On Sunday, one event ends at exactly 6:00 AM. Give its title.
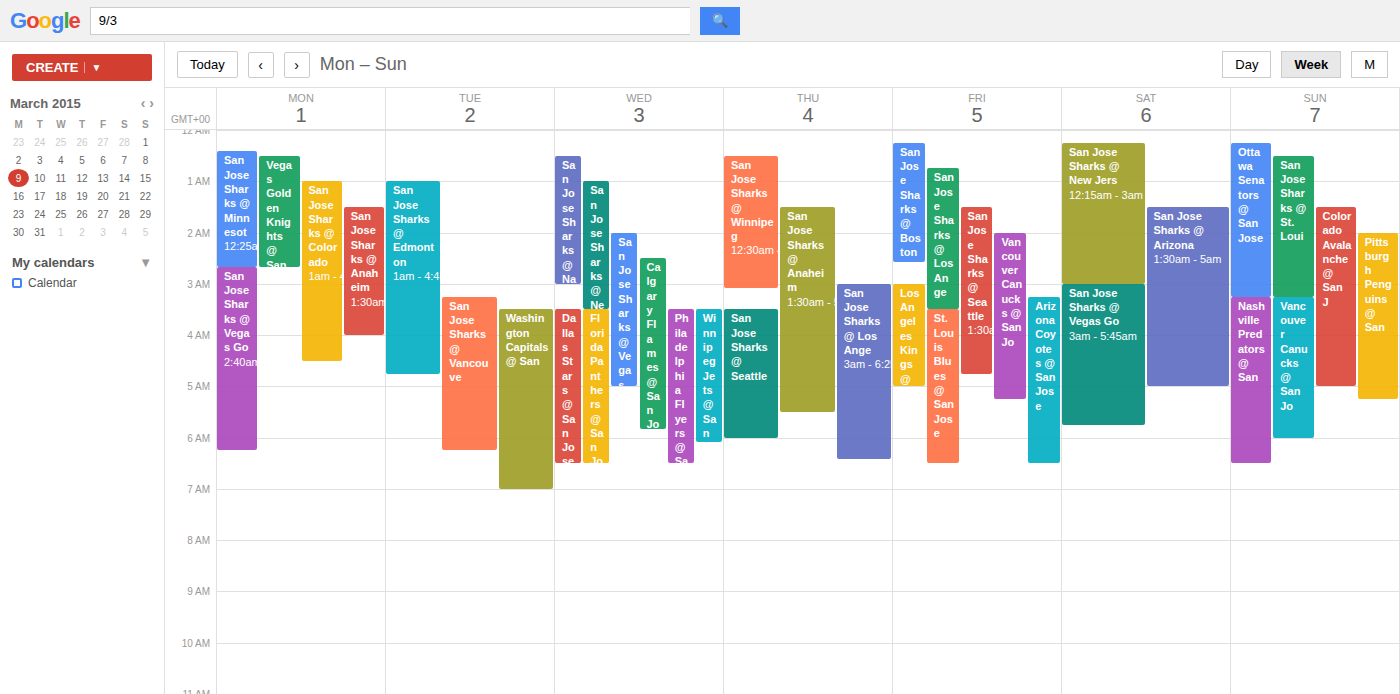
"Vancouver Canucks @ San Jo"